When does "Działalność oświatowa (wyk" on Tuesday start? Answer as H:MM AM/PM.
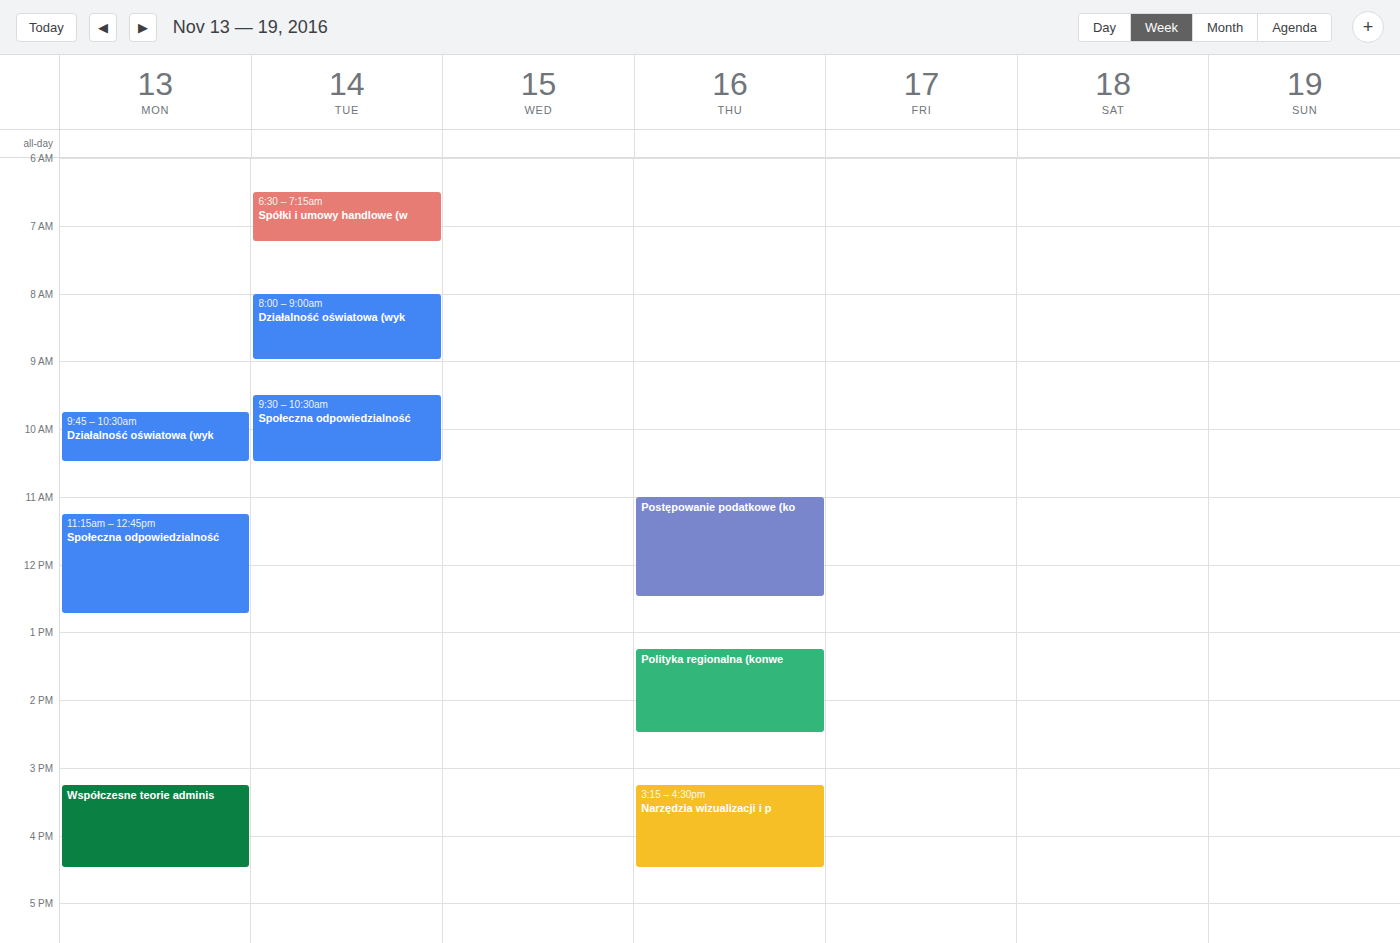
8:00 AM